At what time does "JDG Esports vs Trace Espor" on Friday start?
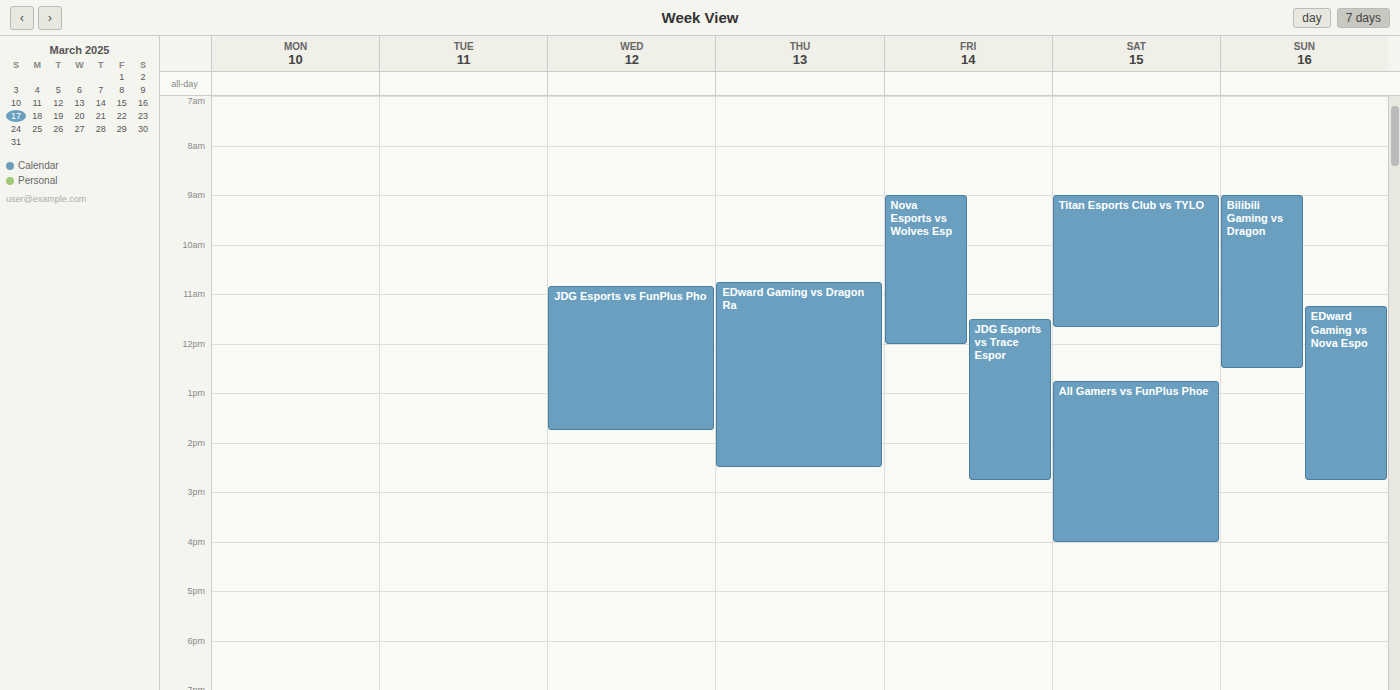
11:30 AM